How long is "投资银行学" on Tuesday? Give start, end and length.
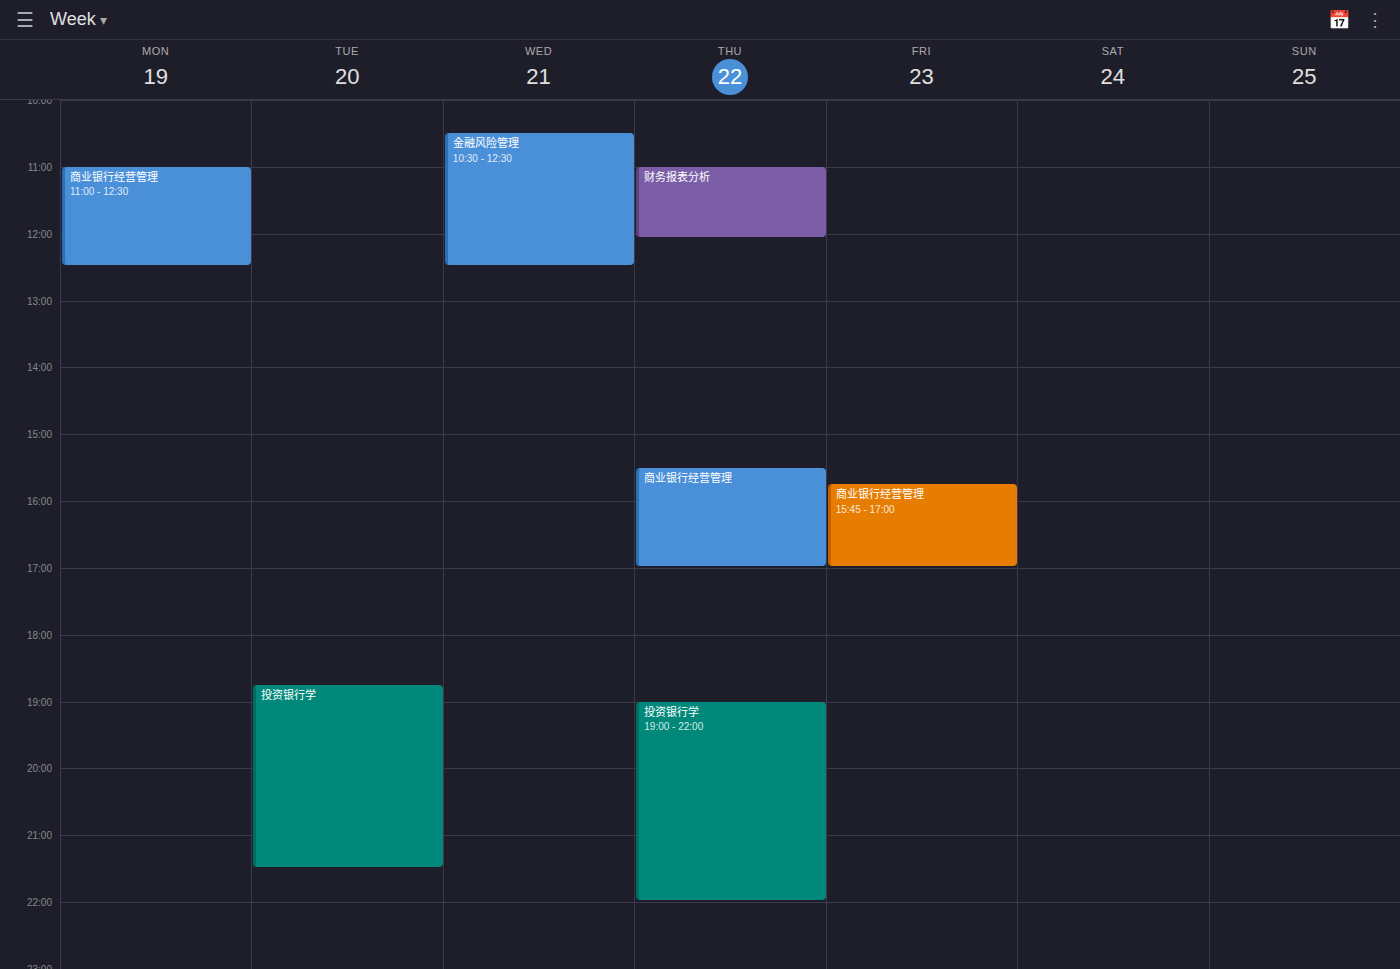
6:45 PM to 9:30 PM, 2 hours 45 minutes